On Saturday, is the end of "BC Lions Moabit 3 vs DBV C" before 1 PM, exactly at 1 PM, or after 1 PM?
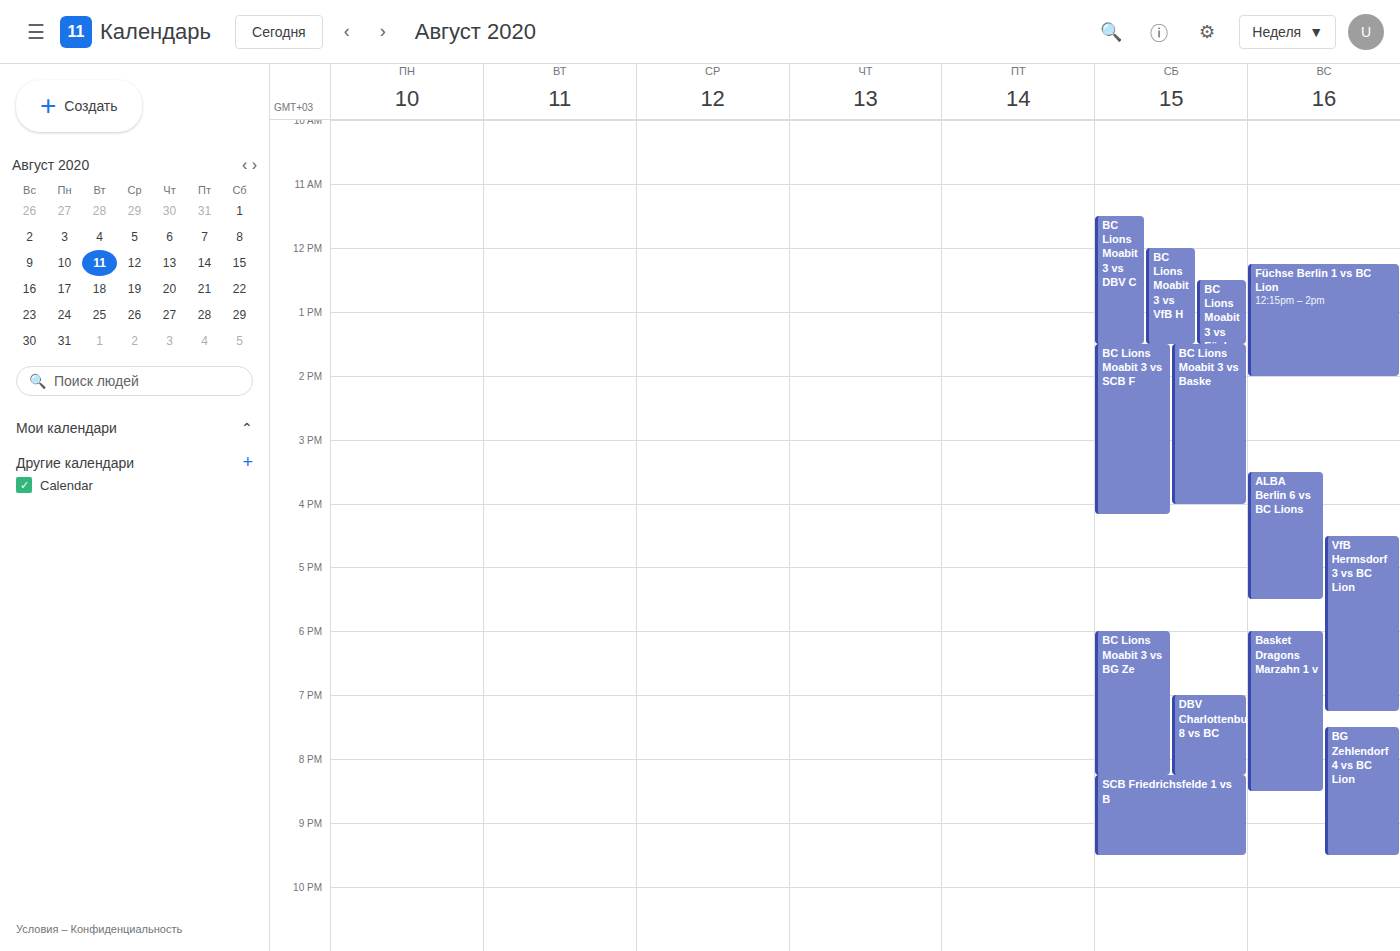
1:30 PM -- after 1 PM, 30 minutes below the 1 PM line.